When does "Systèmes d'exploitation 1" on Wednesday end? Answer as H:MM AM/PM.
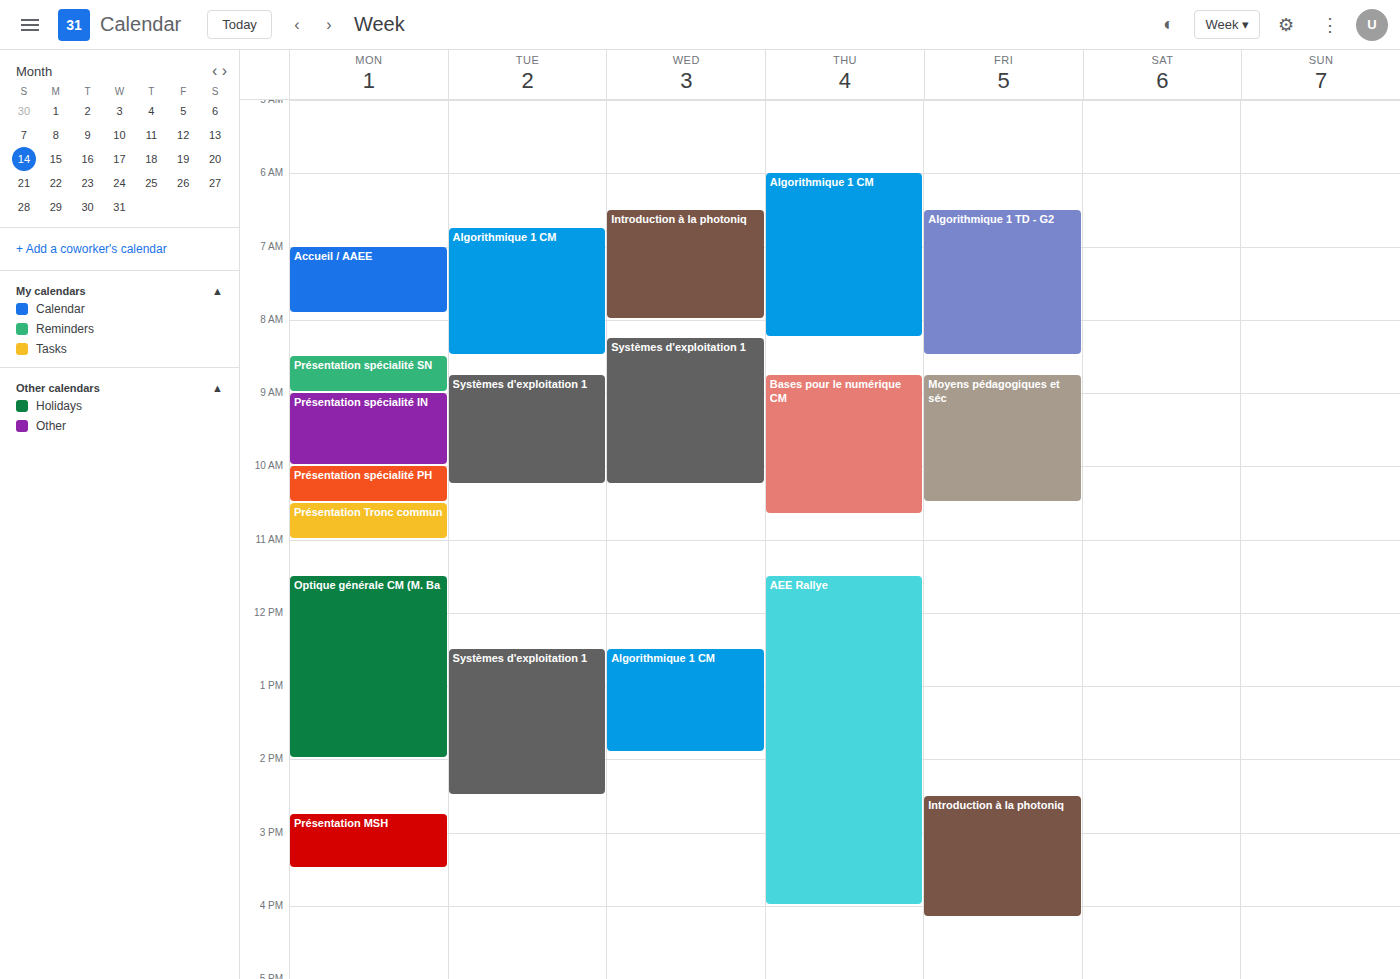
10:15 AM